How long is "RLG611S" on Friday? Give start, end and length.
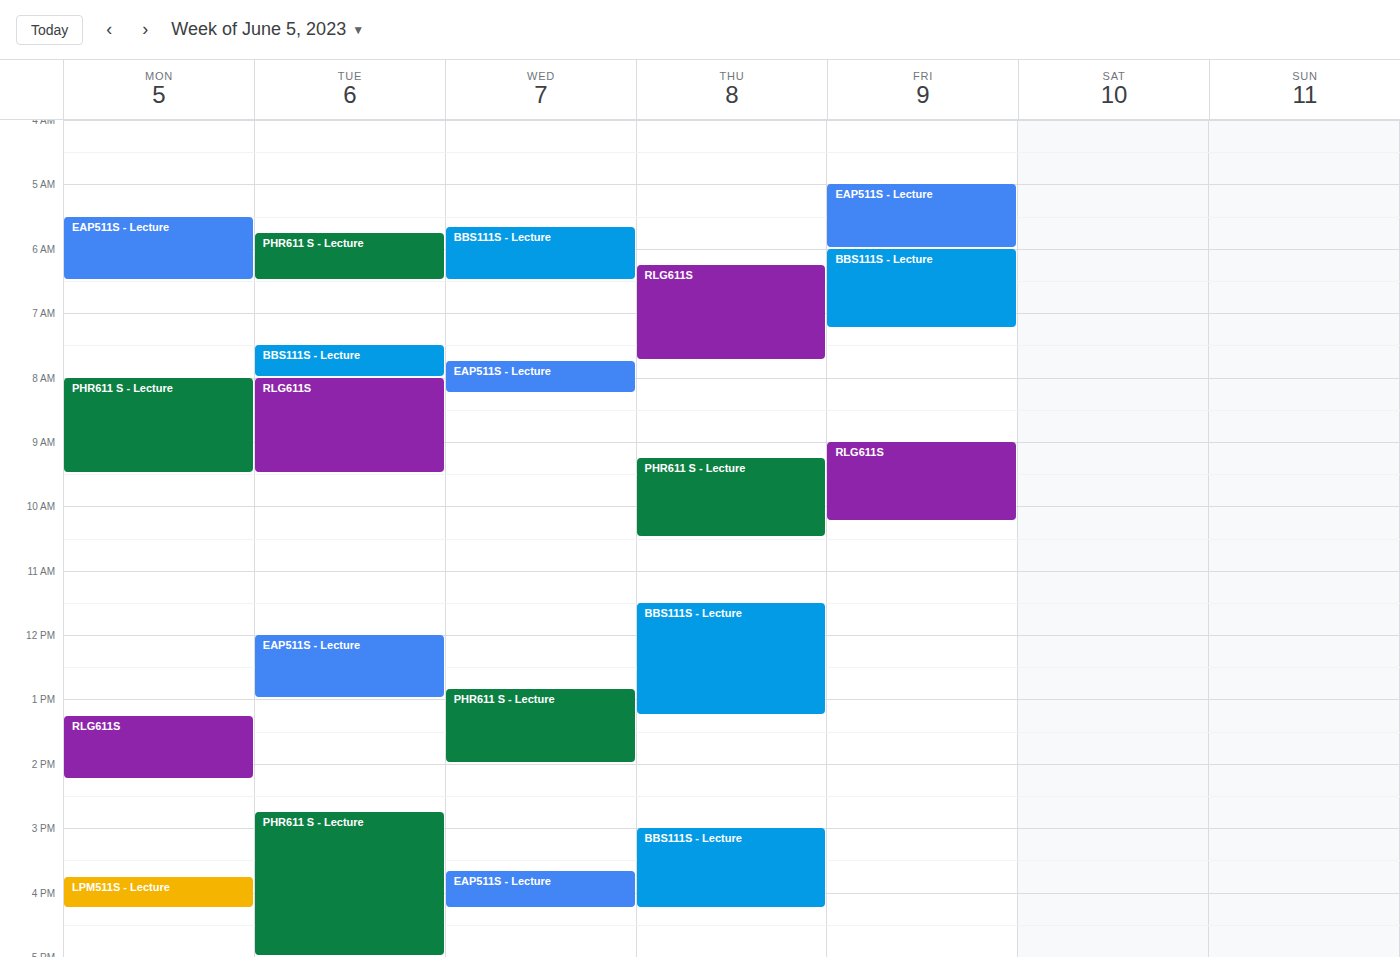
09:00 to 10:15, 1 hour 15 minutes